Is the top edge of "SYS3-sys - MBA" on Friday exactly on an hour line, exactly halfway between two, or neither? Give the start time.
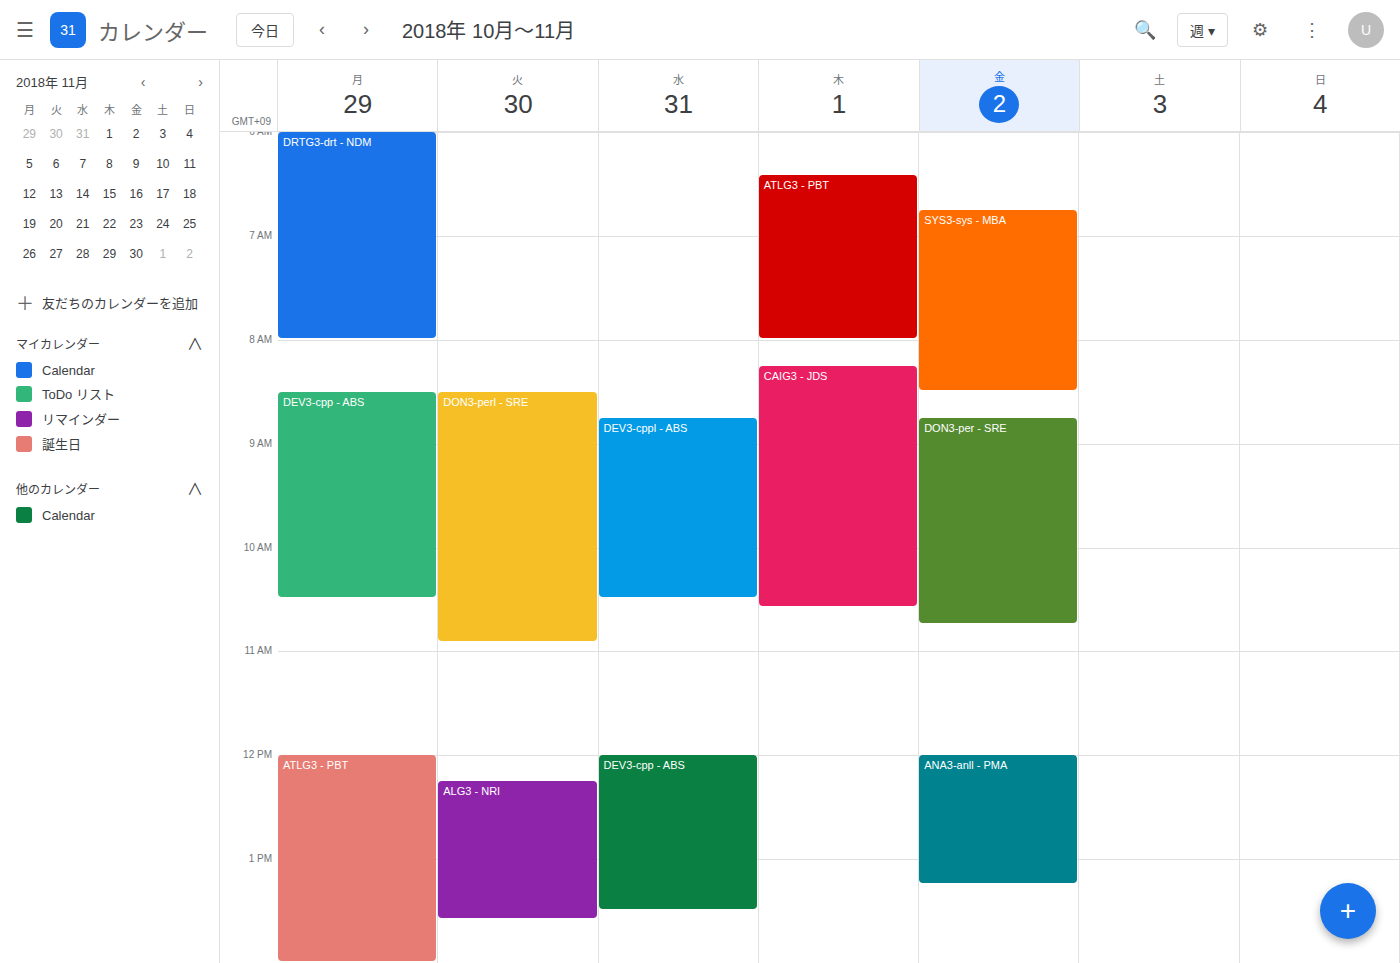
6:45 AM -- neither: three quarters of the way from the 6 AM line to the 7 AM line.